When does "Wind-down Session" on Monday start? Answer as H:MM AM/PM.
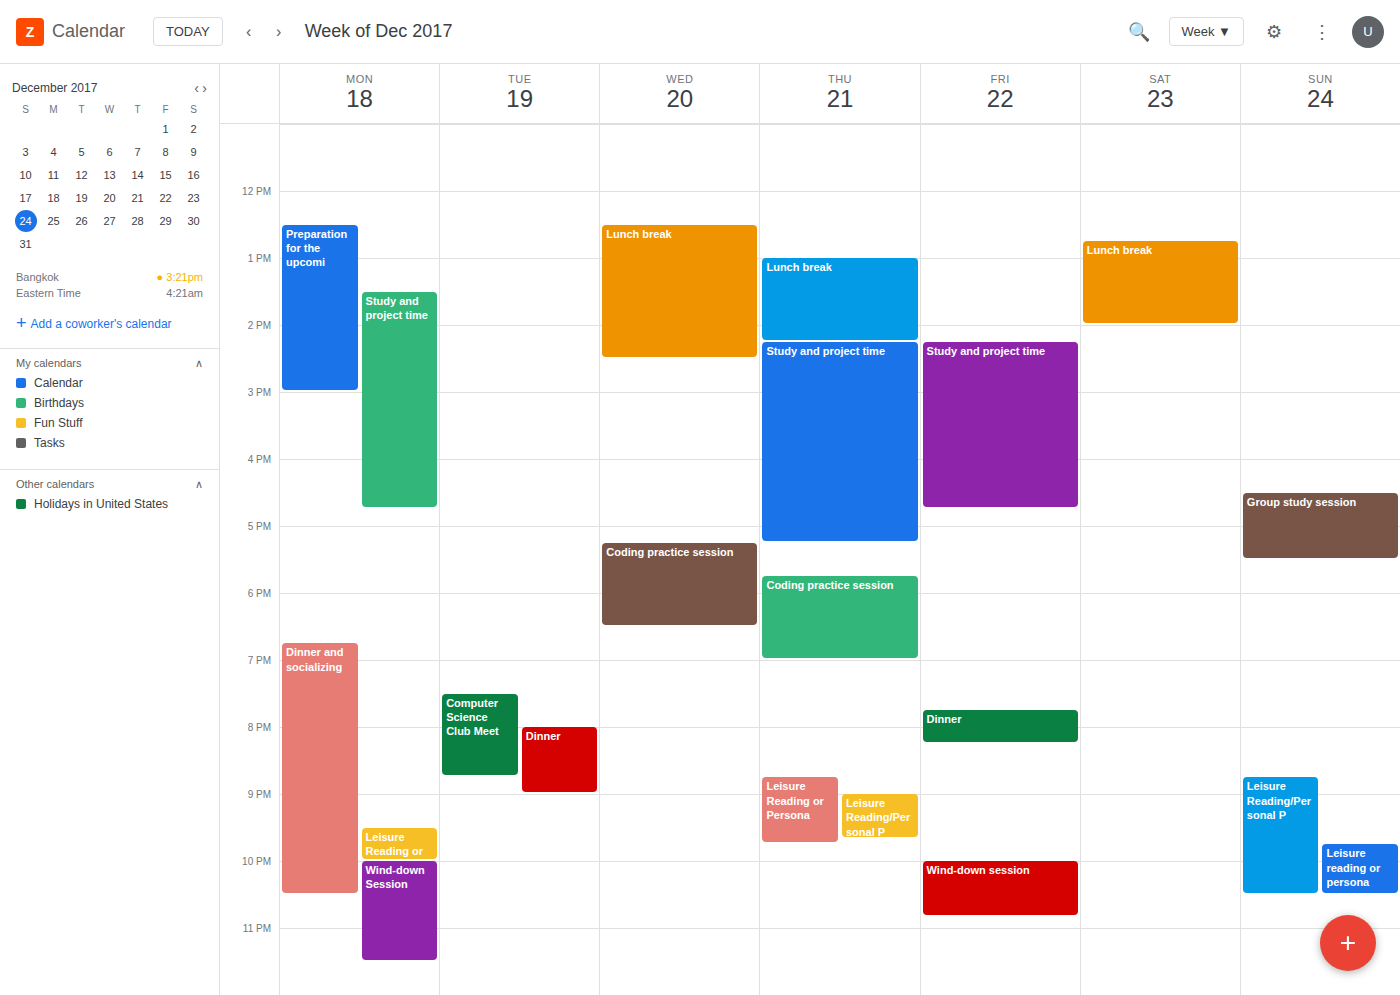
10:00 PM